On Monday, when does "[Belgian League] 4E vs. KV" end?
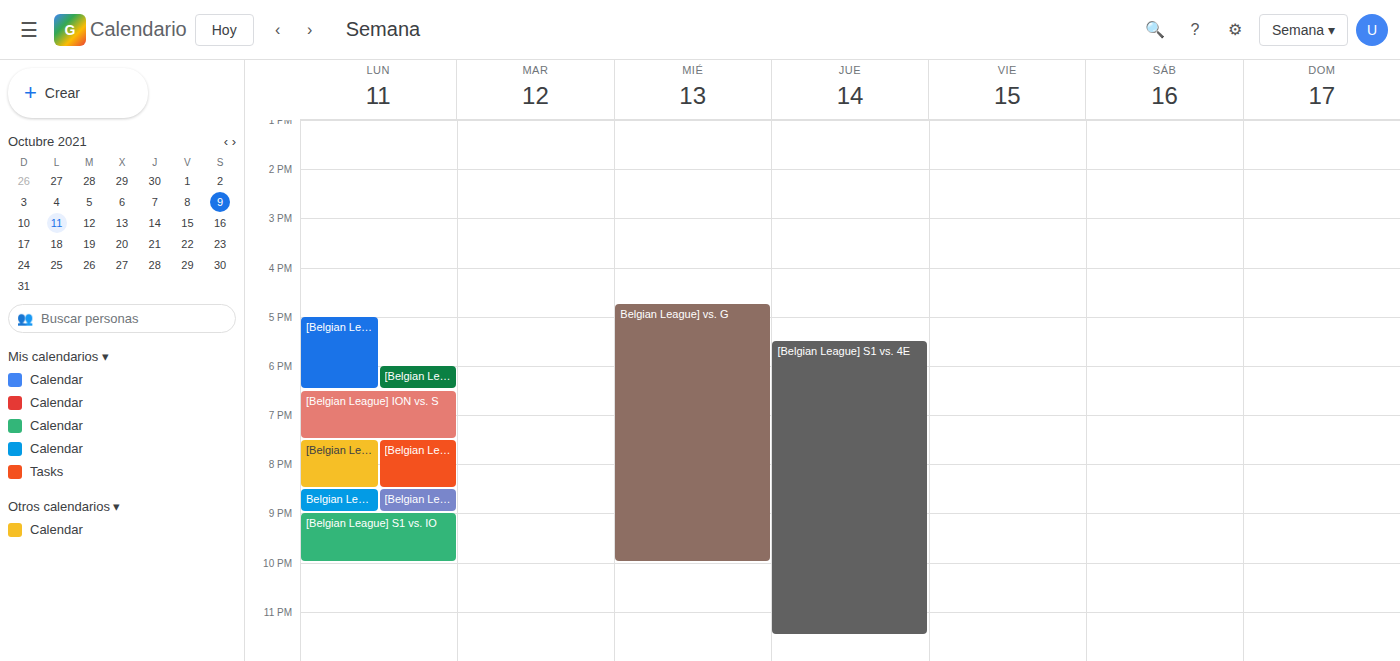
8:30 PM